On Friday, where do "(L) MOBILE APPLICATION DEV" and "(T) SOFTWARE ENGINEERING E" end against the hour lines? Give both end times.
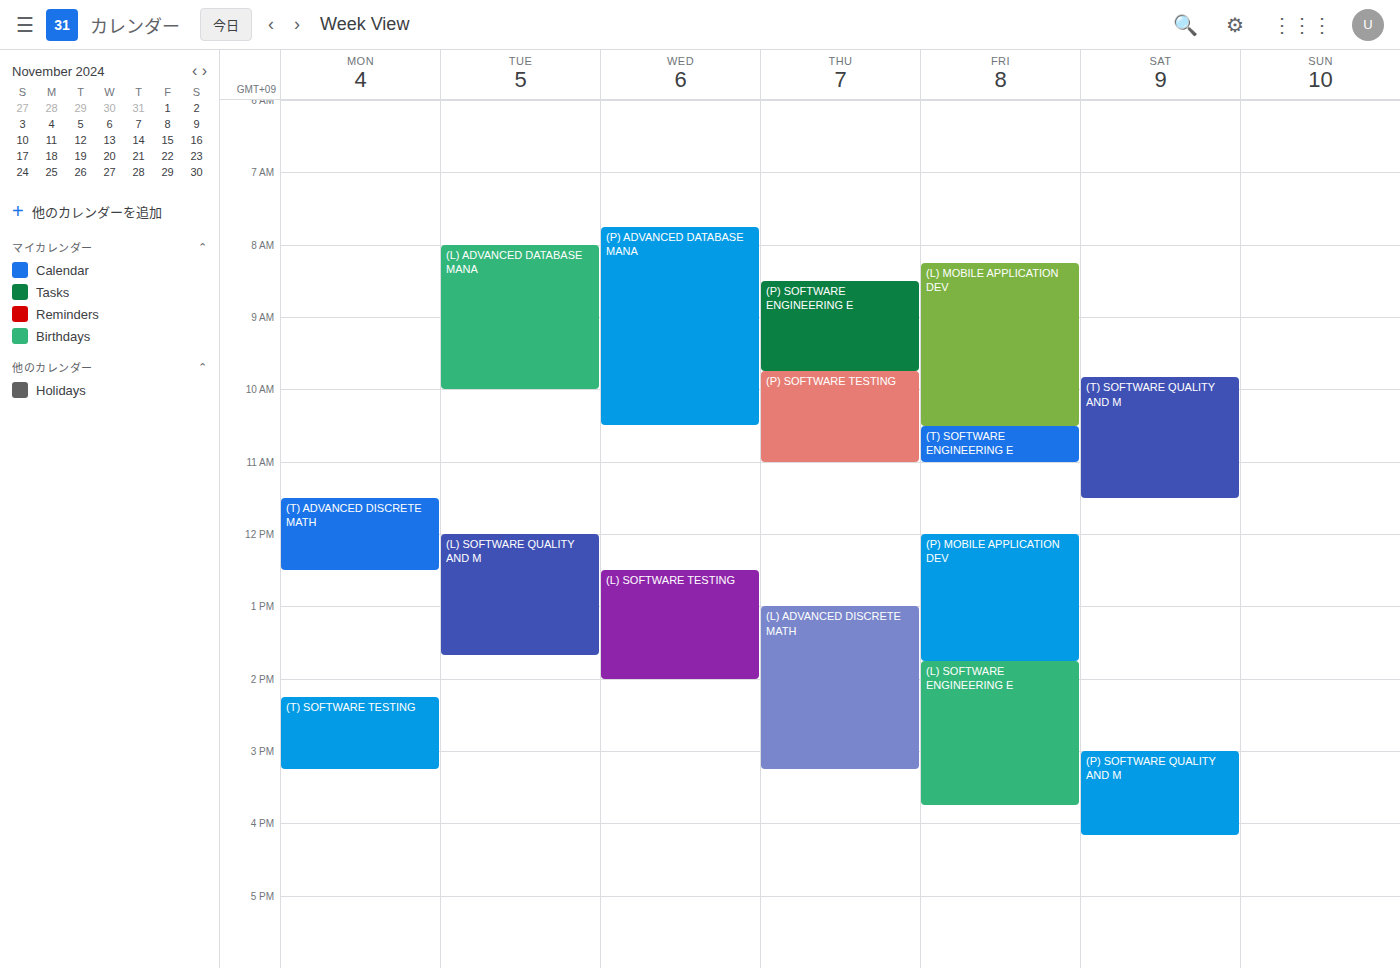
"(L) MOBILE APPLICATION DEV": 10:30 AM, halfway between the 10 AM and 11 AM lines. "(T) SOFTWARE ENGINEERING E": 11:00 AM, exactly on the 11 AM line.